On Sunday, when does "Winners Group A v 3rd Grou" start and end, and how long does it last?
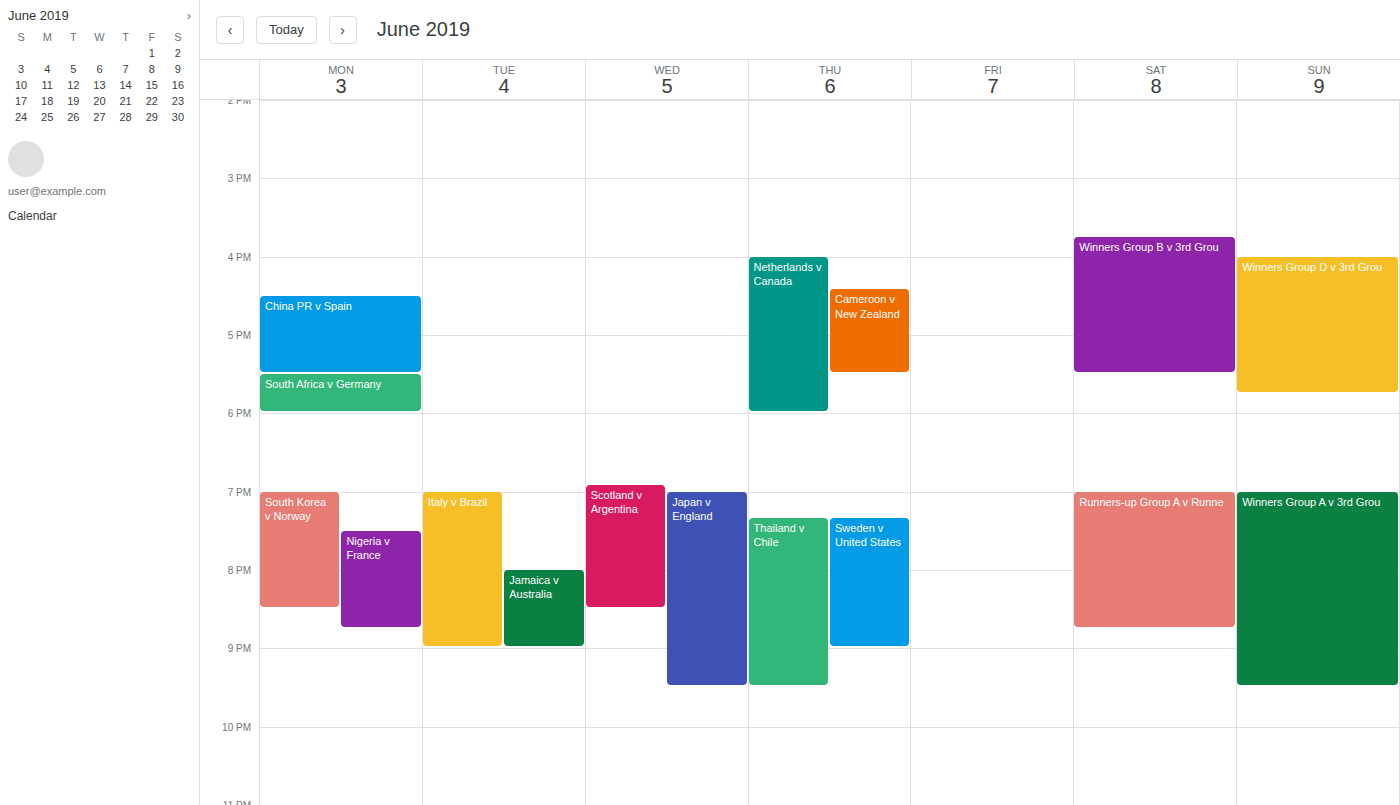
7:00 PM to 9:30 PM, 2 hours 30 minutes